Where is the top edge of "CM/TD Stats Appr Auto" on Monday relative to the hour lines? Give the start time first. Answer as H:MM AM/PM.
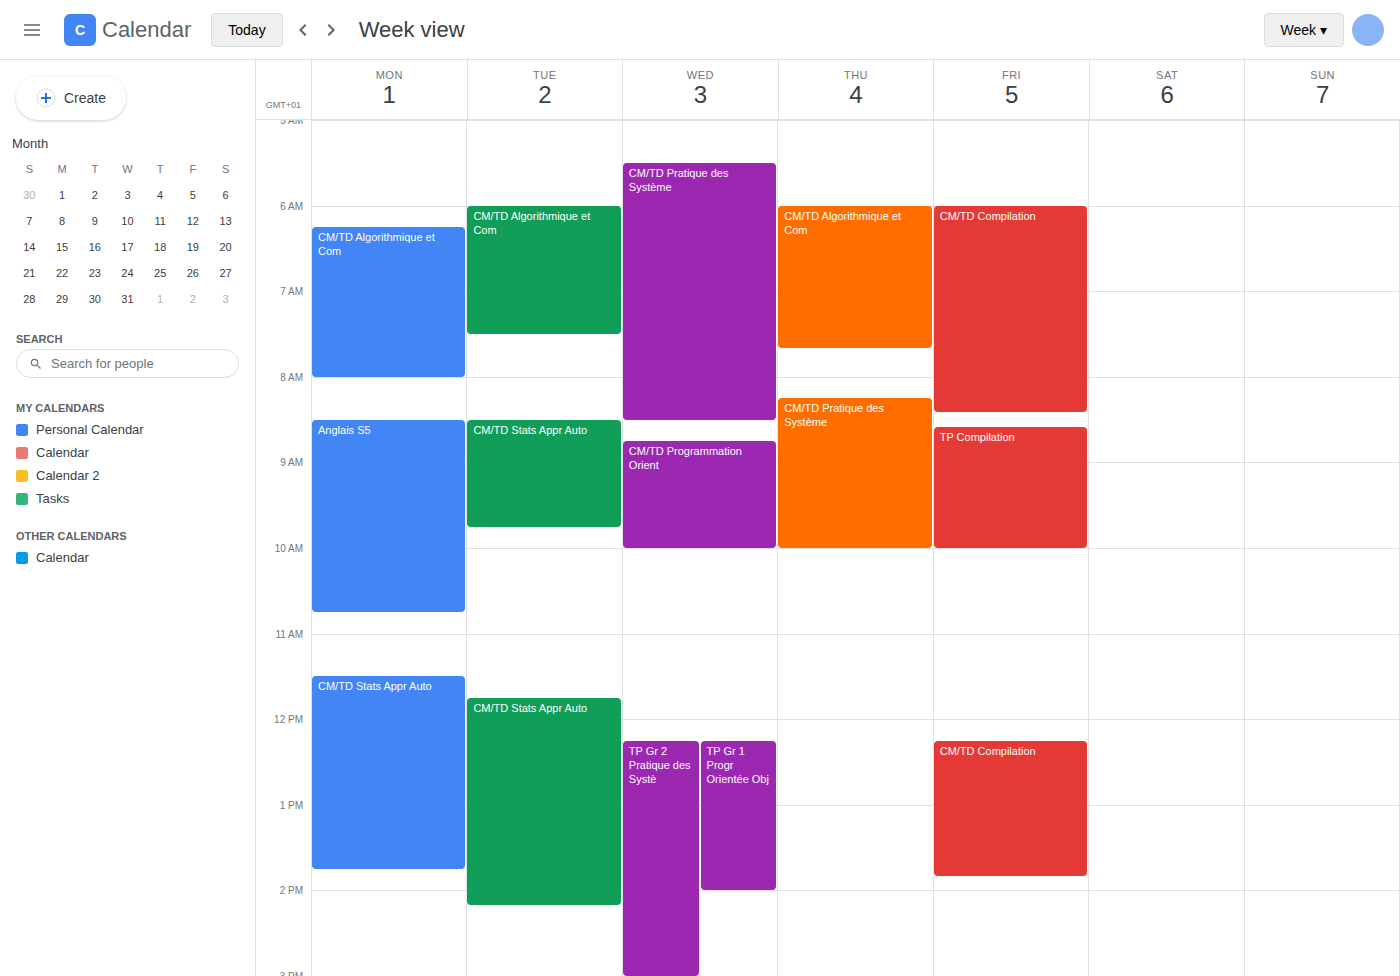
11:30 AM -- halfway between the 11 AM and 12 PM lines.